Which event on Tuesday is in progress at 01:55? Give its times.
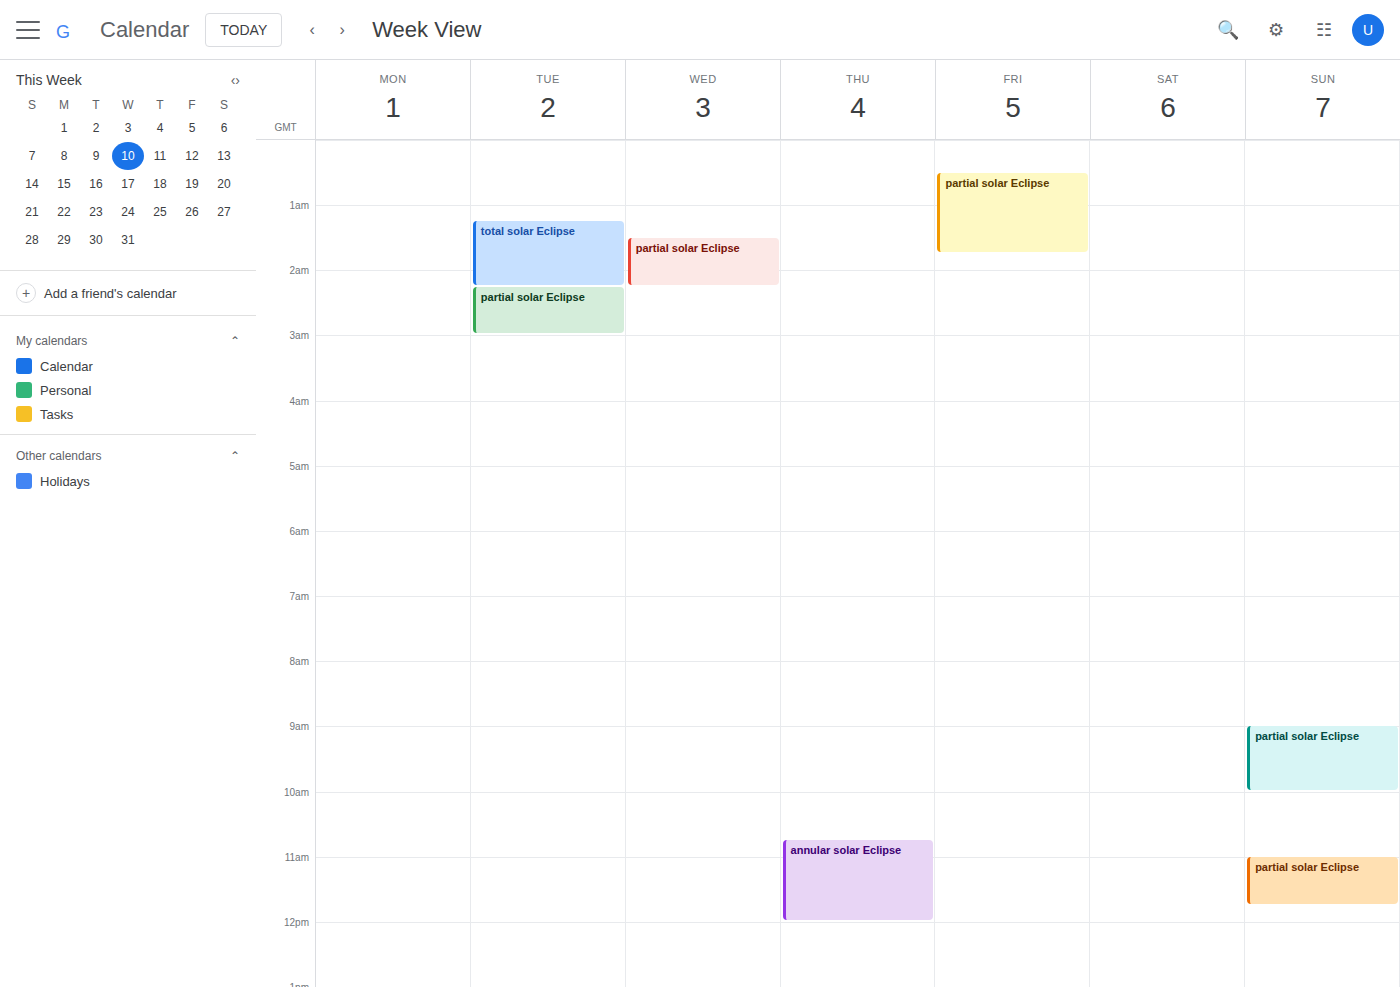
"total solar Eclipse", 01:15 to 02:15